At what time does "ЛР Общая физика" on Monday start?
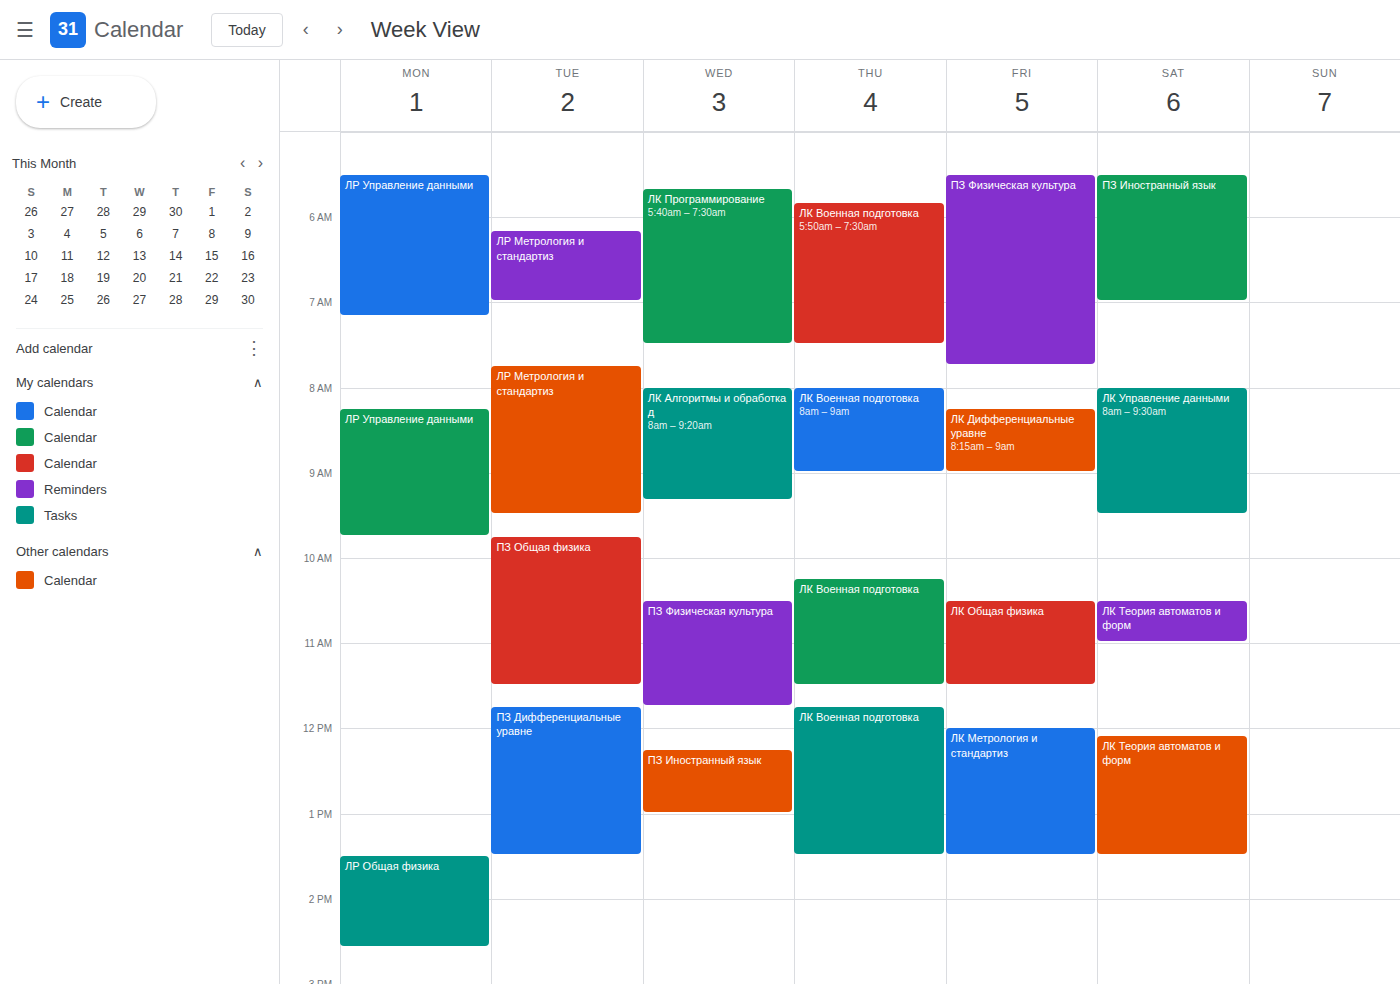
1:30 PM